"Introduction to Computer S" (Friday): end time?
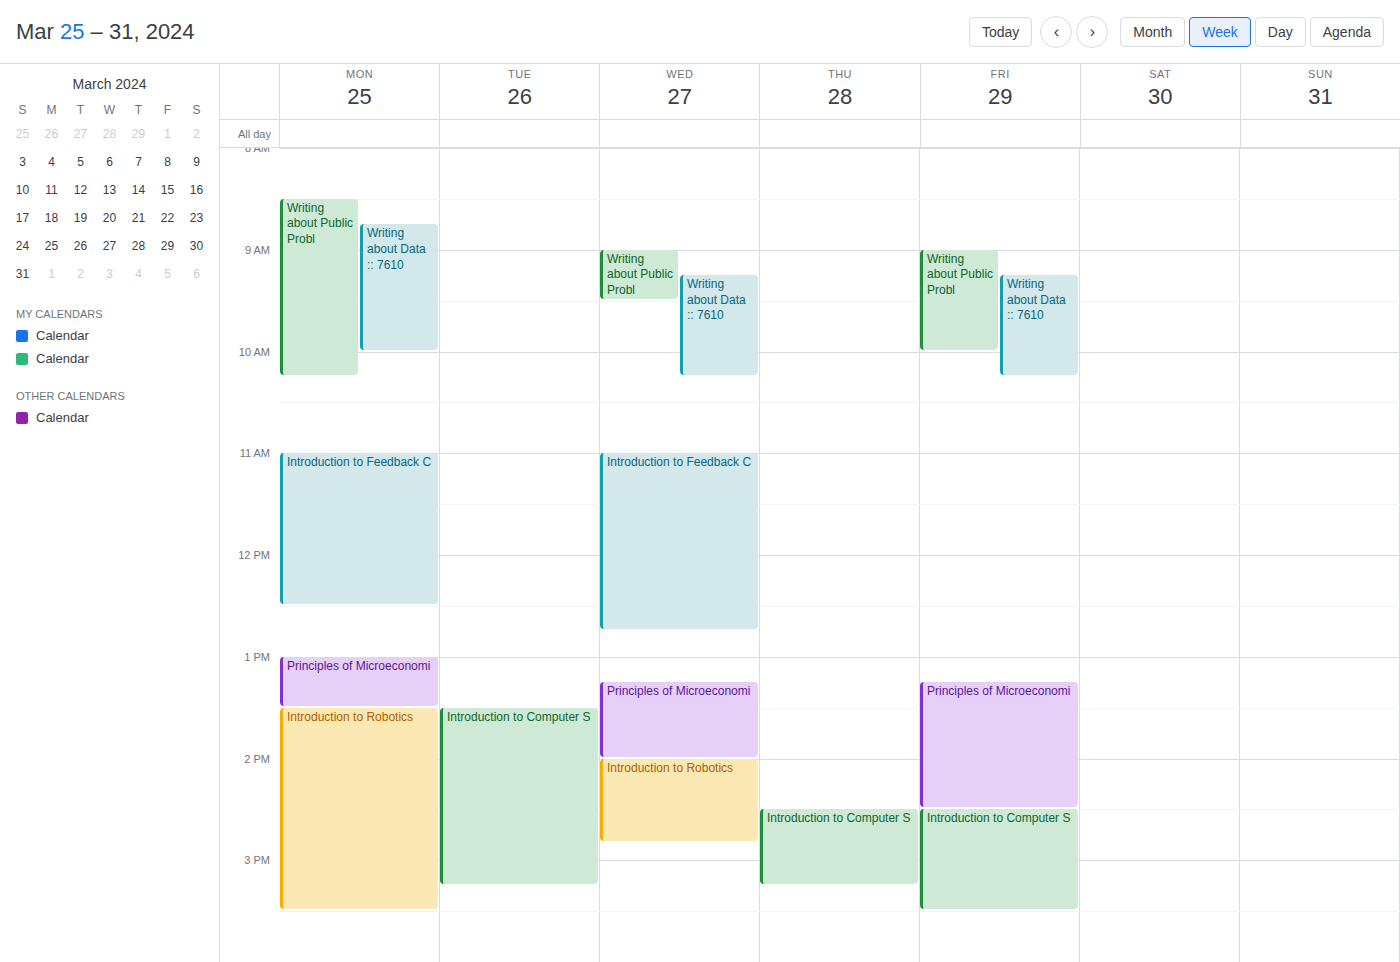
15:30